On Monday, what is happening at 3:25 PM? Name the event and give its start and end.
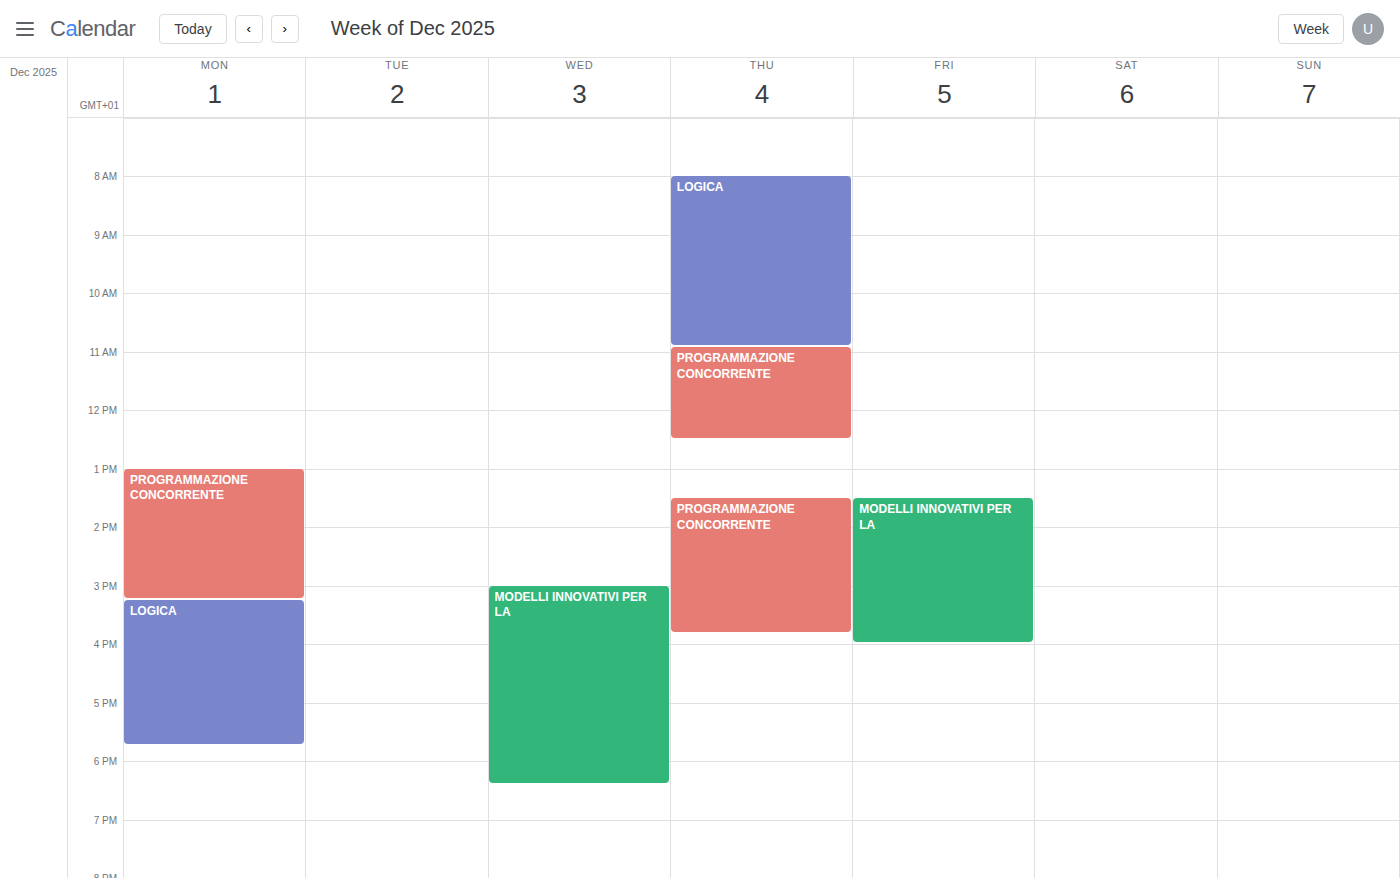
"LOGICA", 3:15 PM to 5:45 PM